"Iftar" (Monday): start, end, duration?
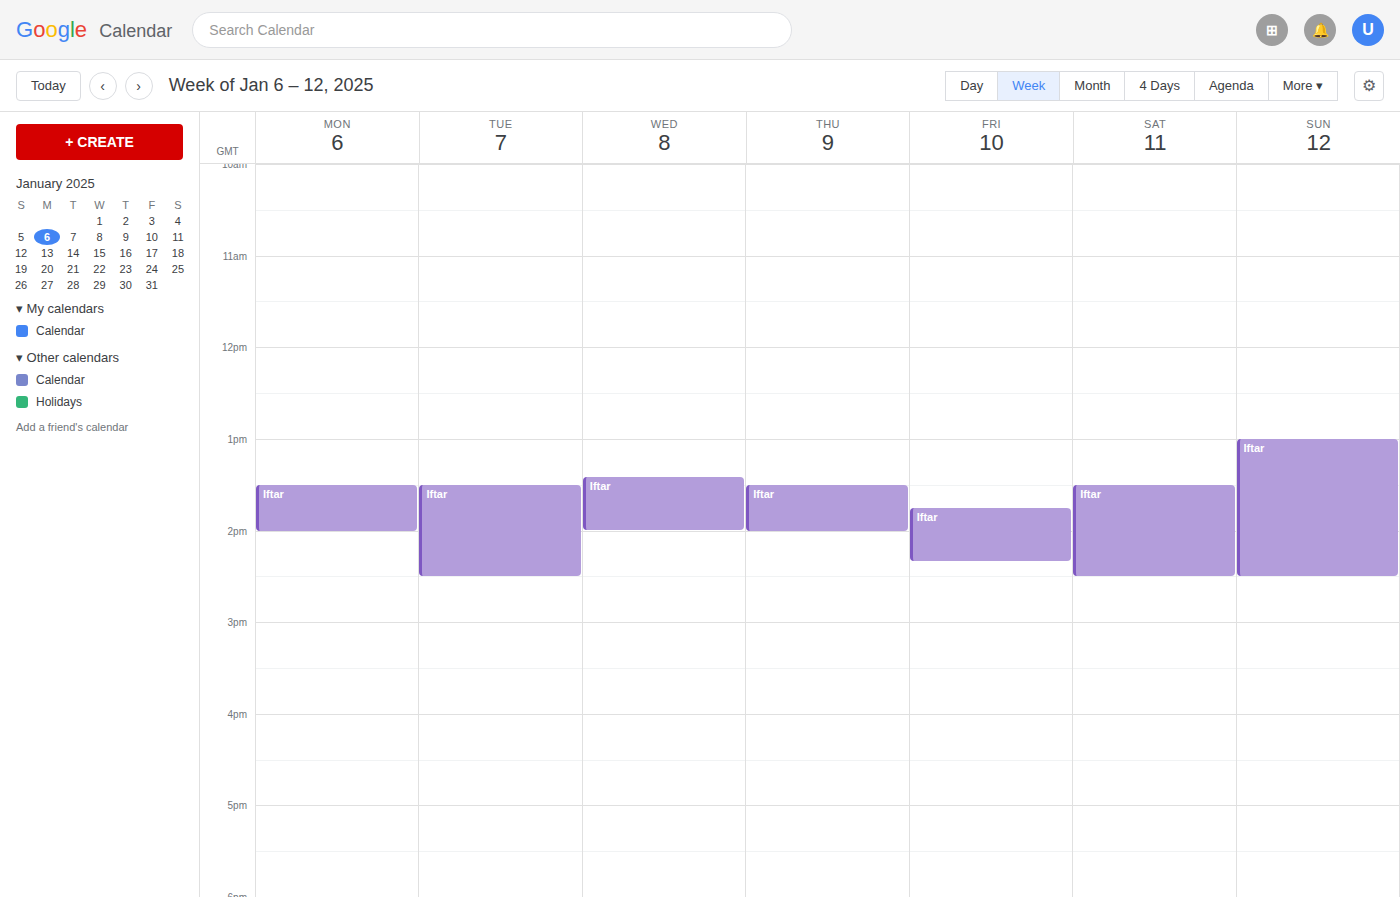
1:30 PM to 2:00 PM, 30 minutes